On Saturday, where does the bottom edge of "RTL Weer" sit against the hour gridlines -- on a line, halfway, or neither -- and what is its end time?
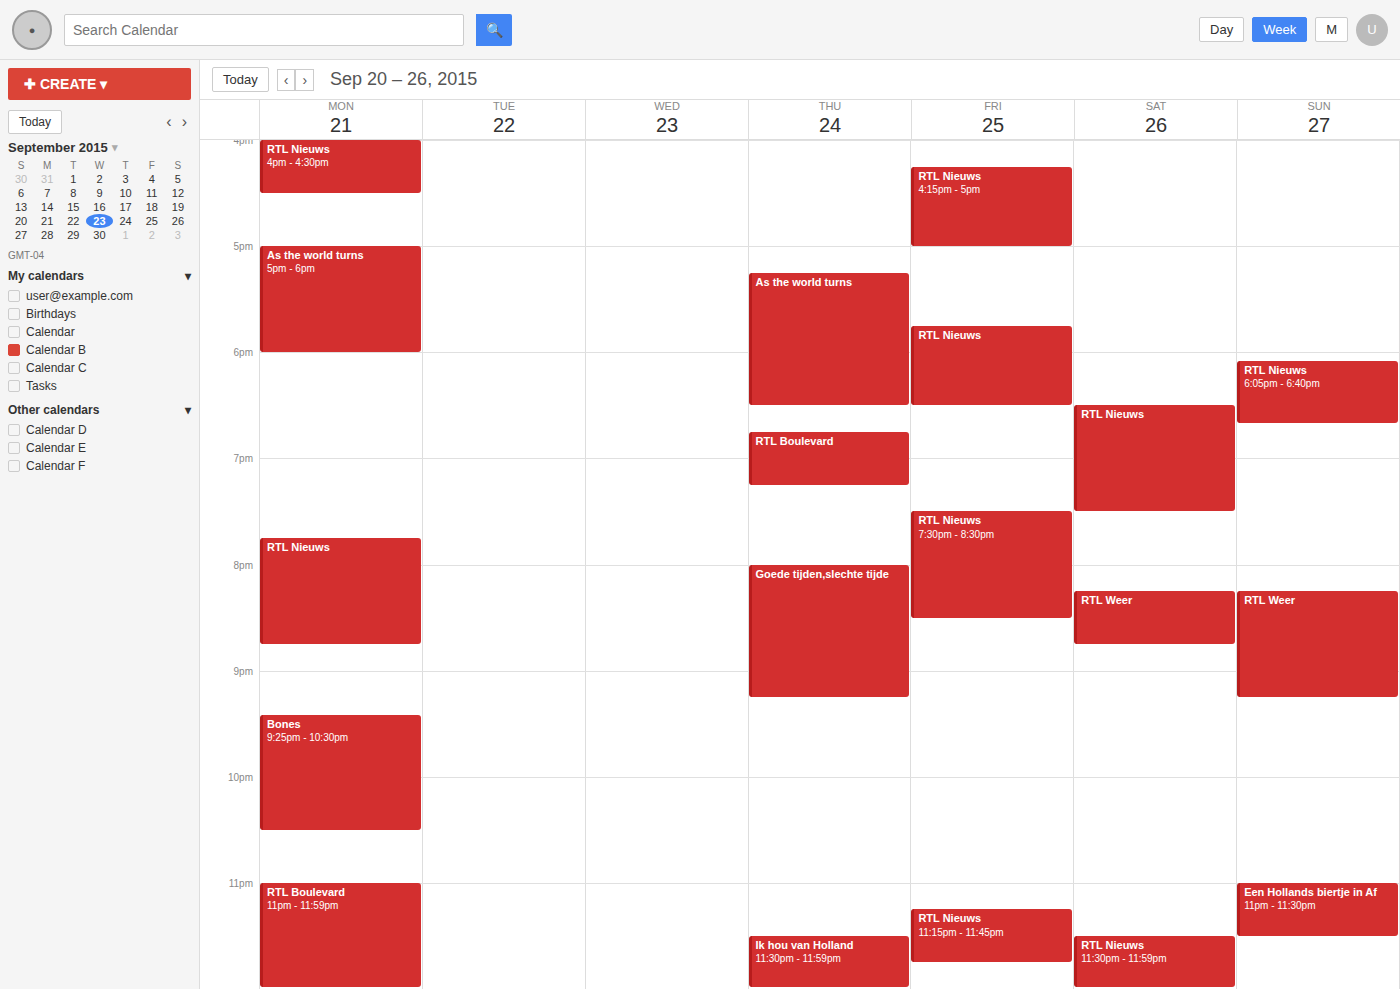
8:45 PM -- neither: three quarters of the way from the 8 PM line to the 9 PM line.